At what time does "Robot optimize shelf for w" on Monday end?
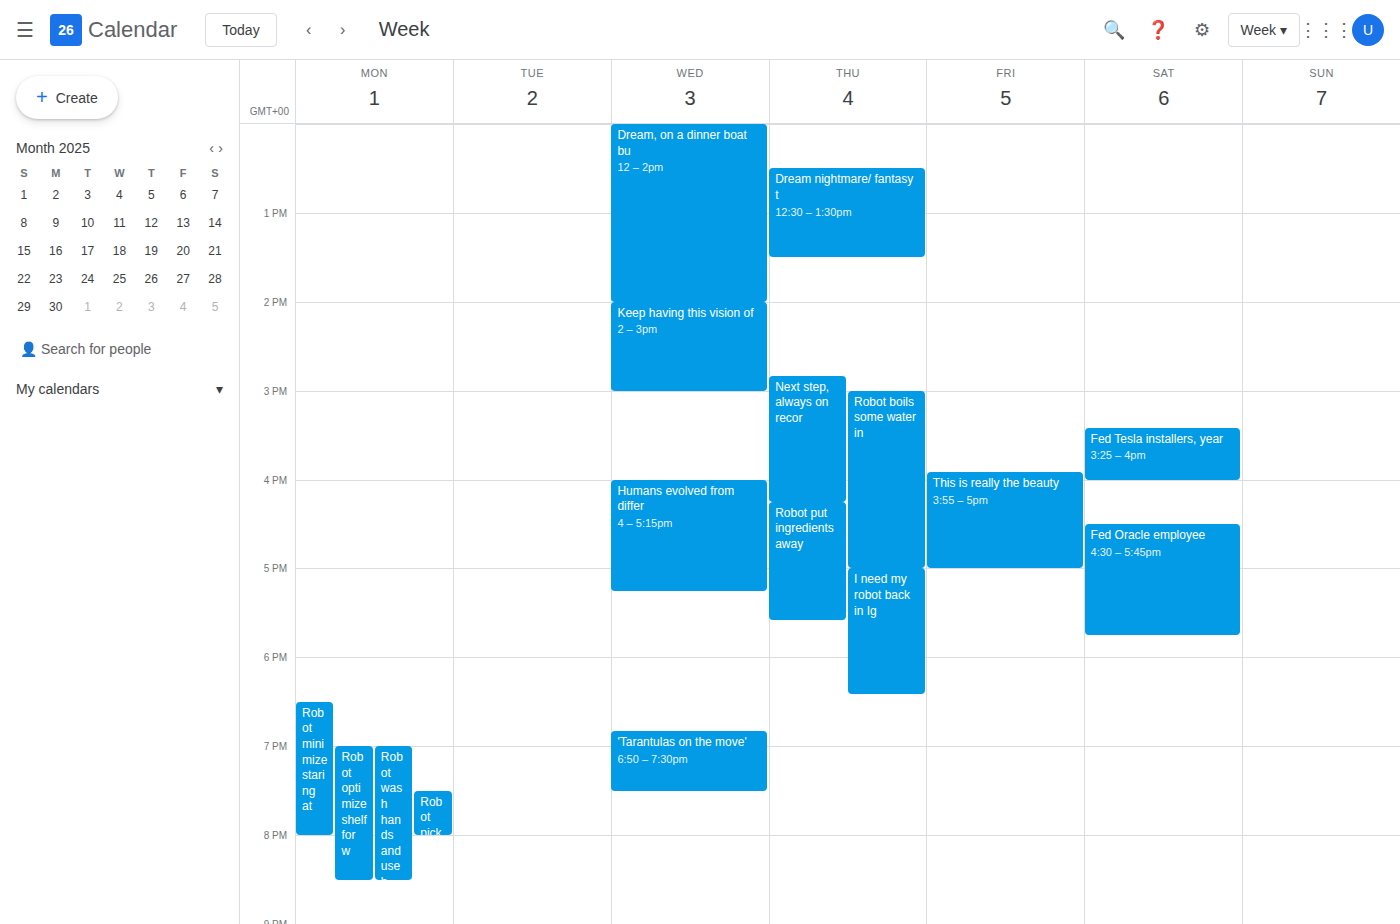
8:30 PM